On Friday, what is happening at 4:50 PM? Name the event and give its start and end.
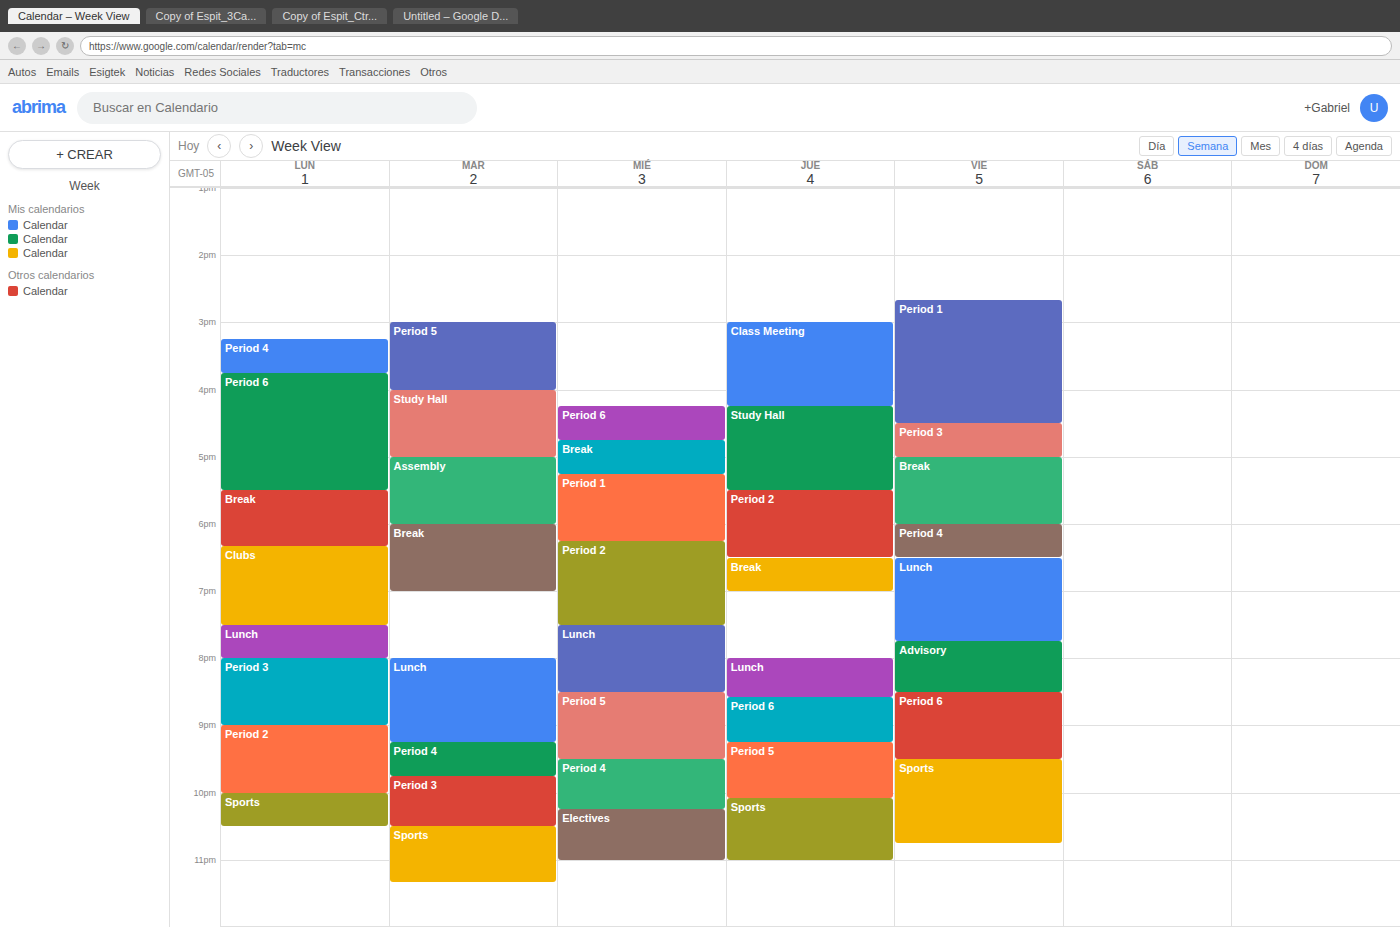
"Period 3", 4:30 PM to 5:00 PM